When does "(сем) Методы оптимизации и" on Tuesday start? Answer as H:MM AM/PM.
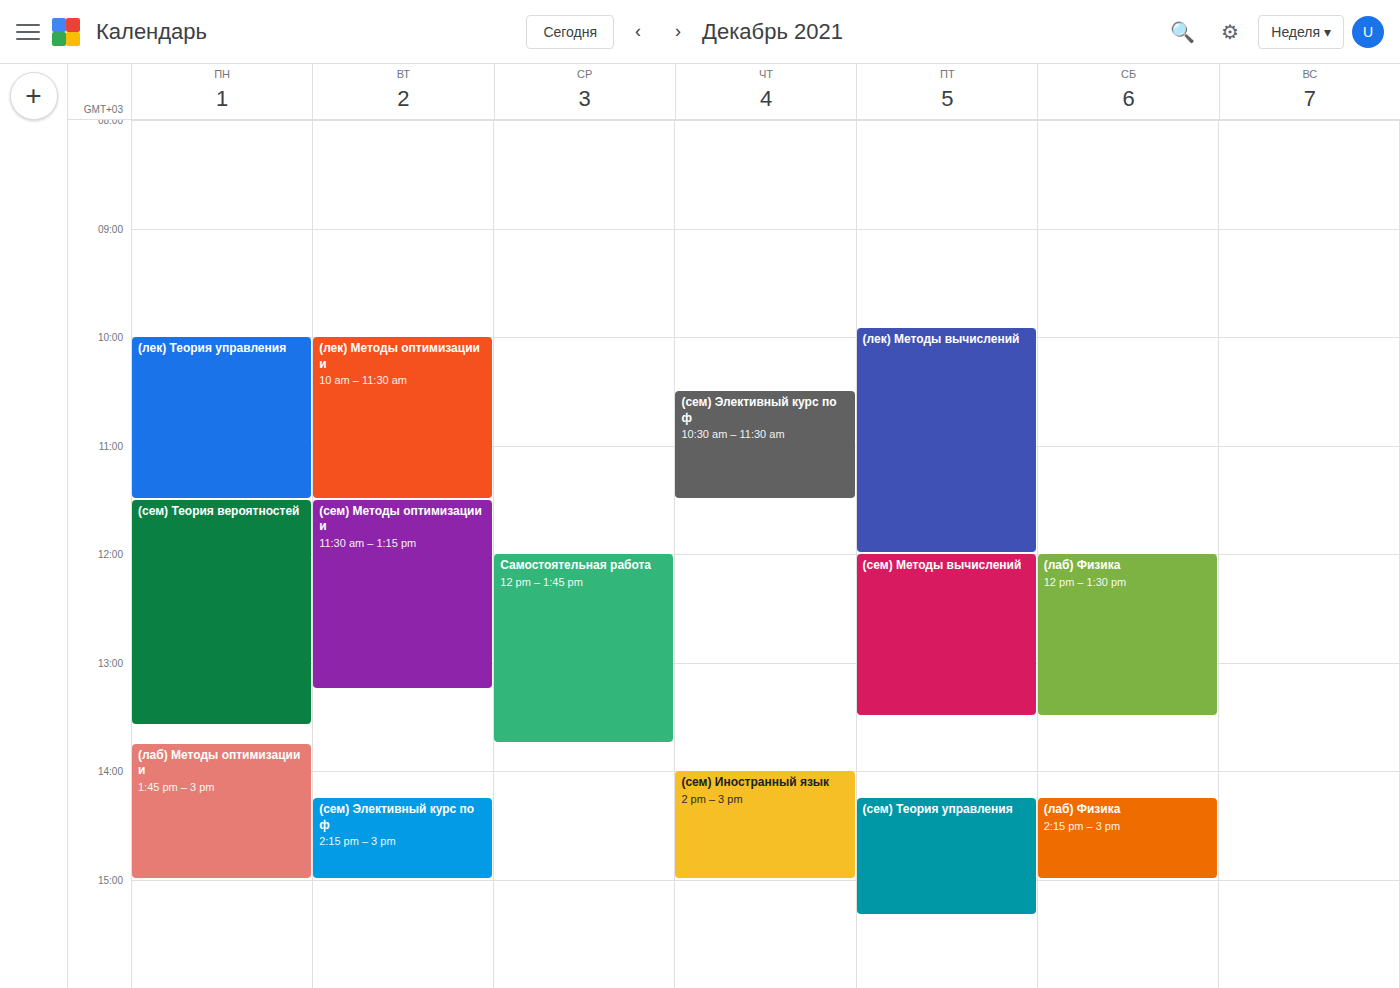
11:30 AM